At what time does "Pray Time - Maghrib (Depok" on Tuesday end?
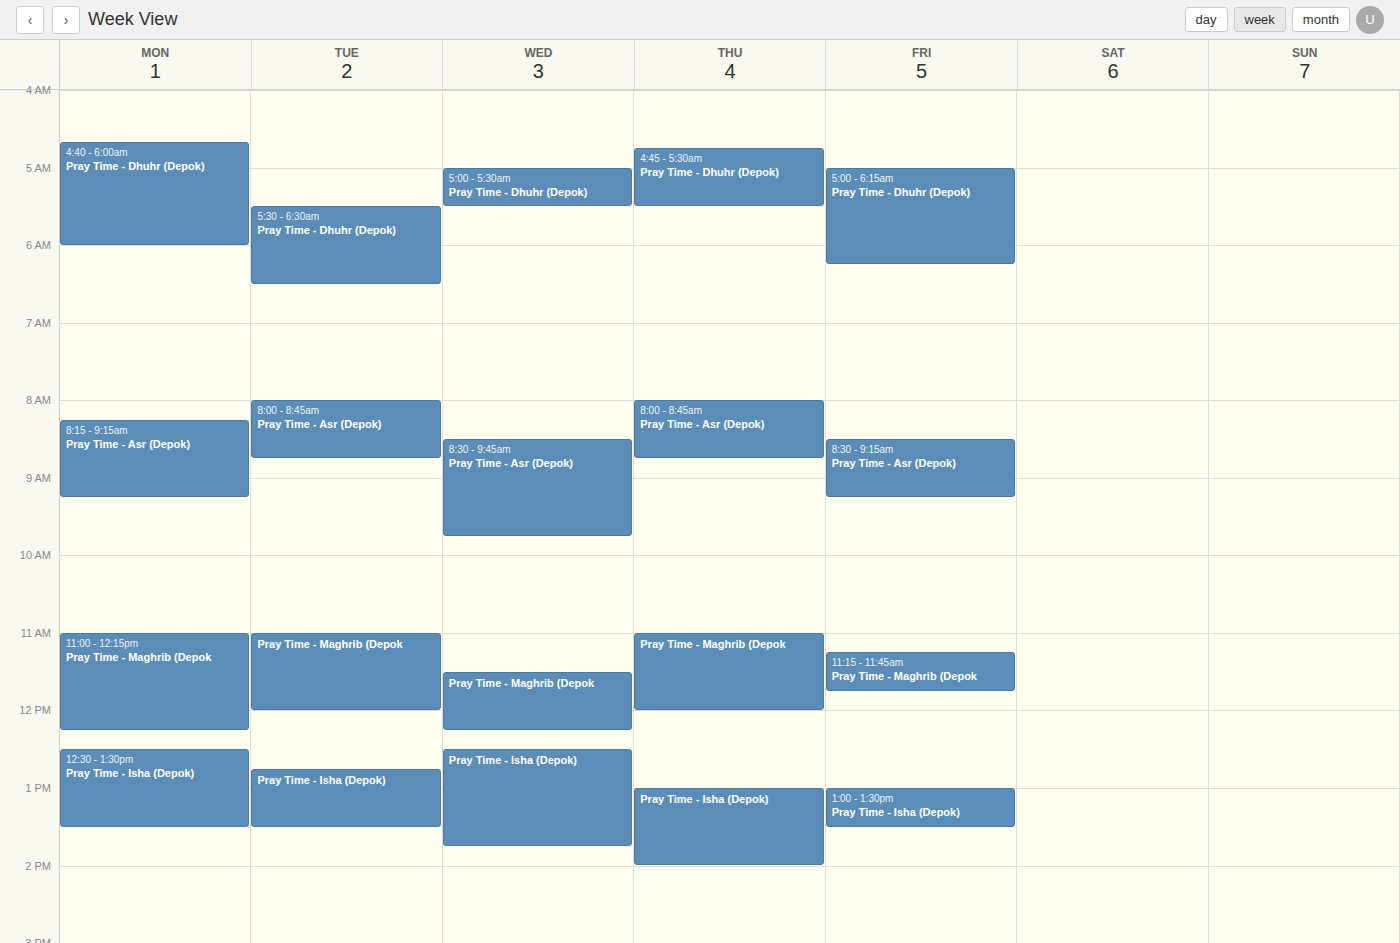
12:00